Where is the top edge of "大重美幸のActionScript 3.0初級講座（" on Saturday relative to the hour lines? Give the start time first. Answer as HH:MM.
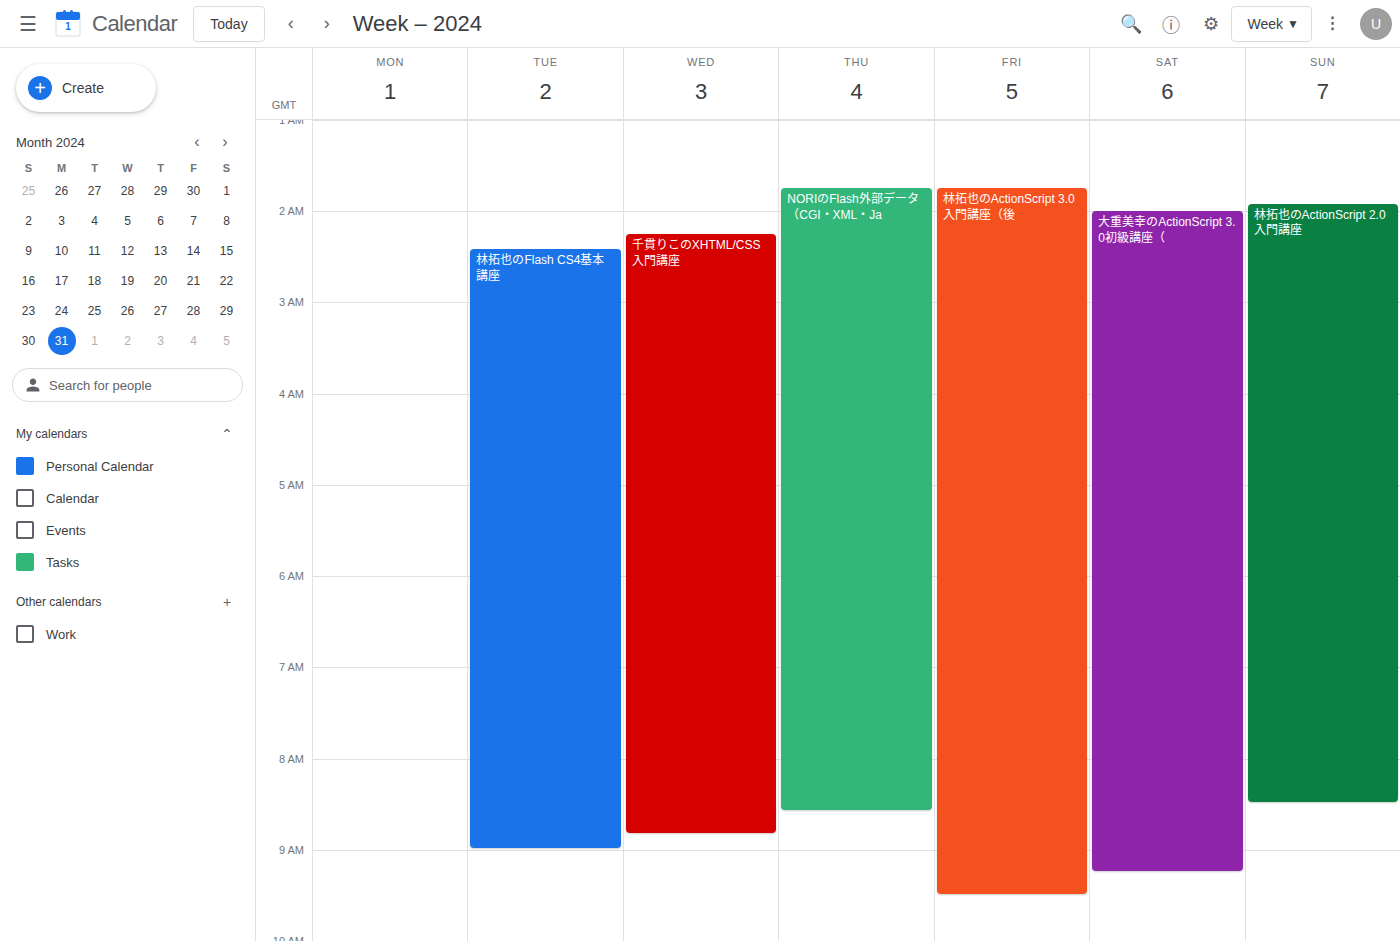
02:00 -- exactly on the 02:00 line.